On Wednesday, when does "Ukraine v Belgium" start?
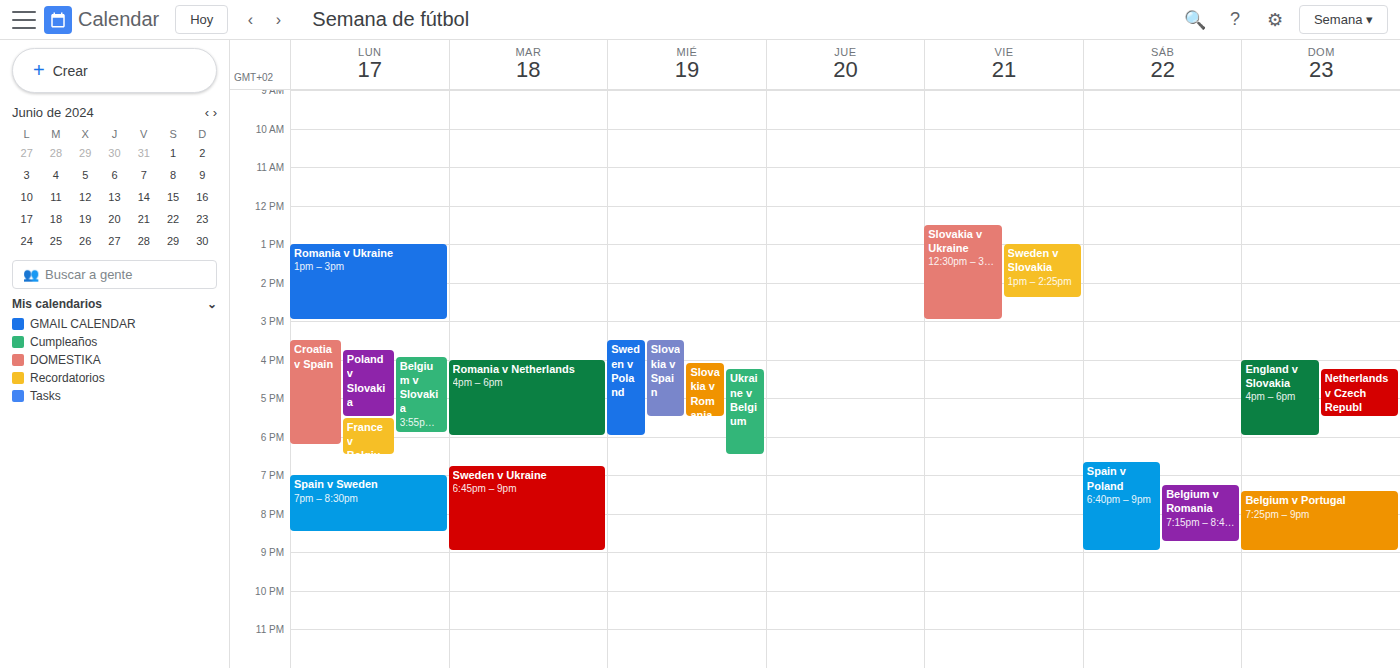
4:15 PM